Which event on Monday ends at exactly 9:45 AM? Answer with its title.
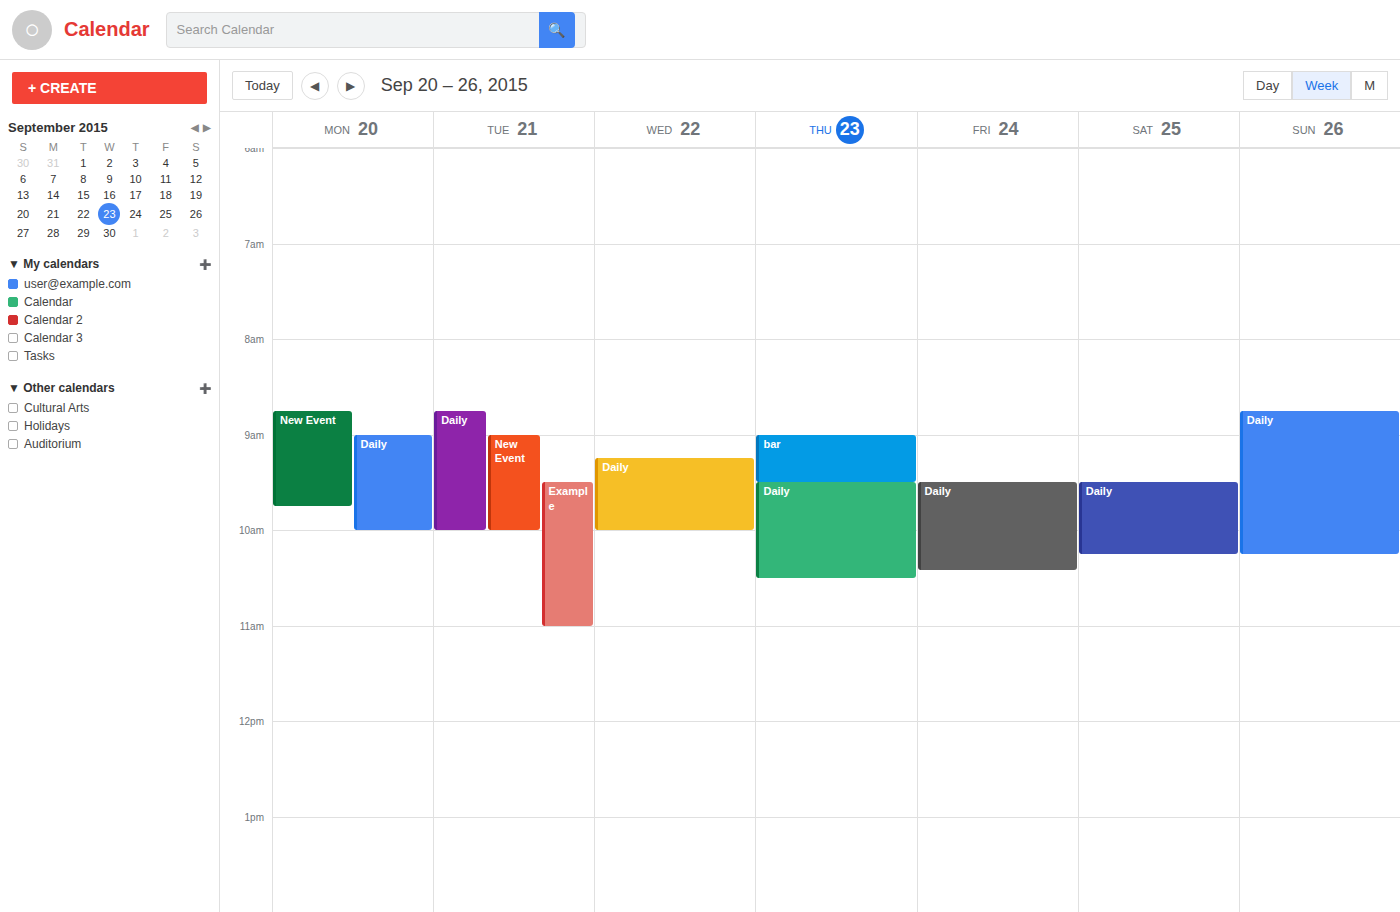
"New Event"